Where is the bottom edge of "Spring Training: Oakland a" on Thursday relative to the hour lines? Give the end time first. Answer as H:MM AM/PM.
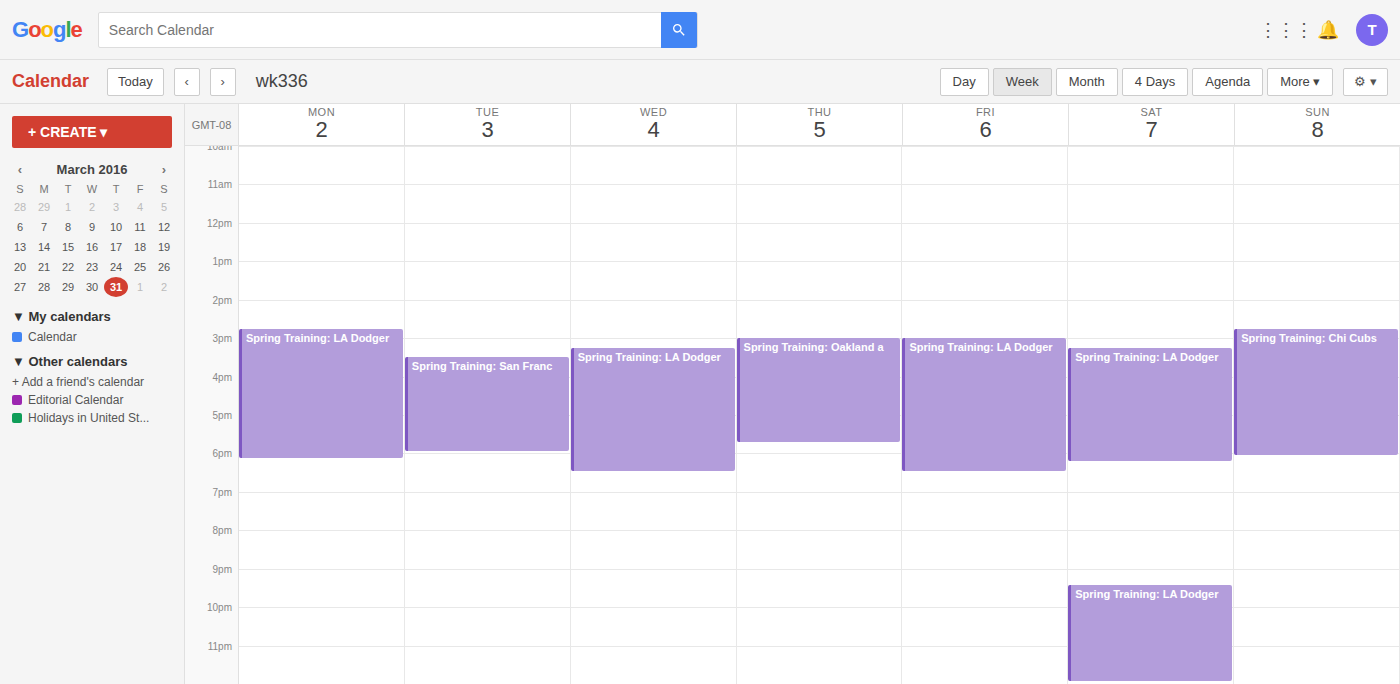
5:45 PM -- neither: three quarters of the way from the 5 PM line to the 6 PM line.